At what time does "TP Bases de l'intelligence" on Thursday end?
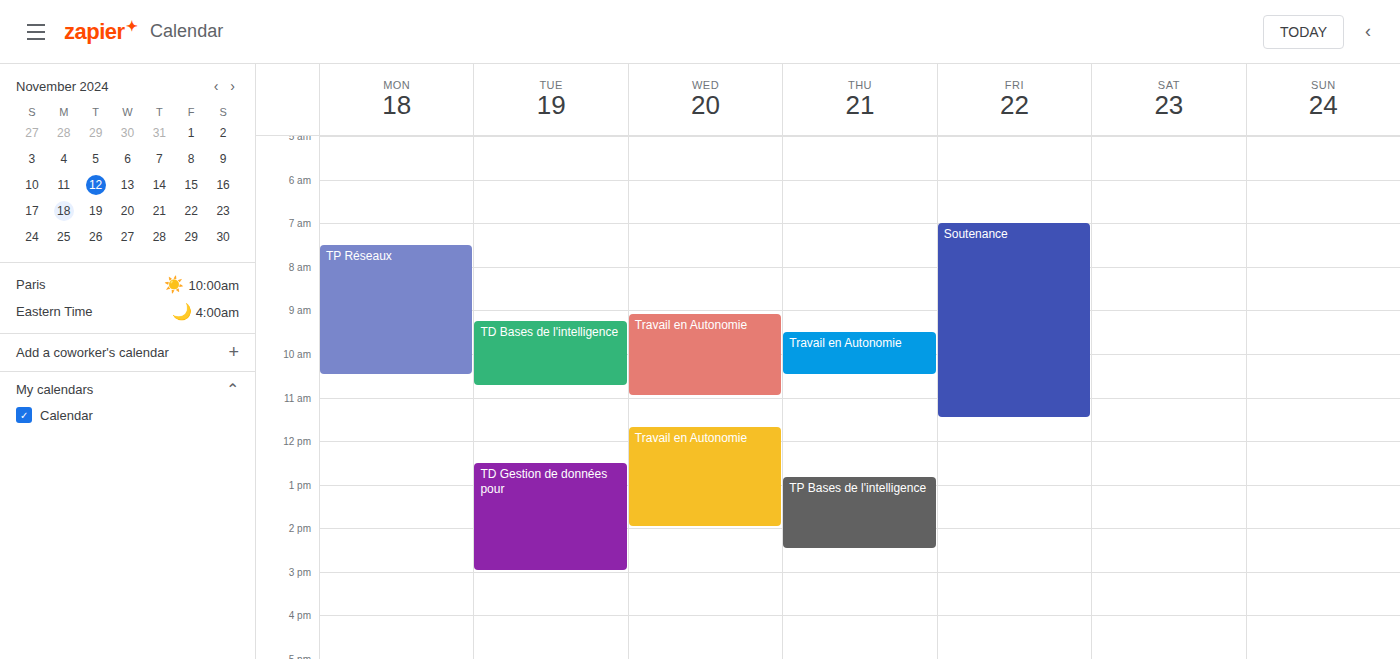
2:30 PM